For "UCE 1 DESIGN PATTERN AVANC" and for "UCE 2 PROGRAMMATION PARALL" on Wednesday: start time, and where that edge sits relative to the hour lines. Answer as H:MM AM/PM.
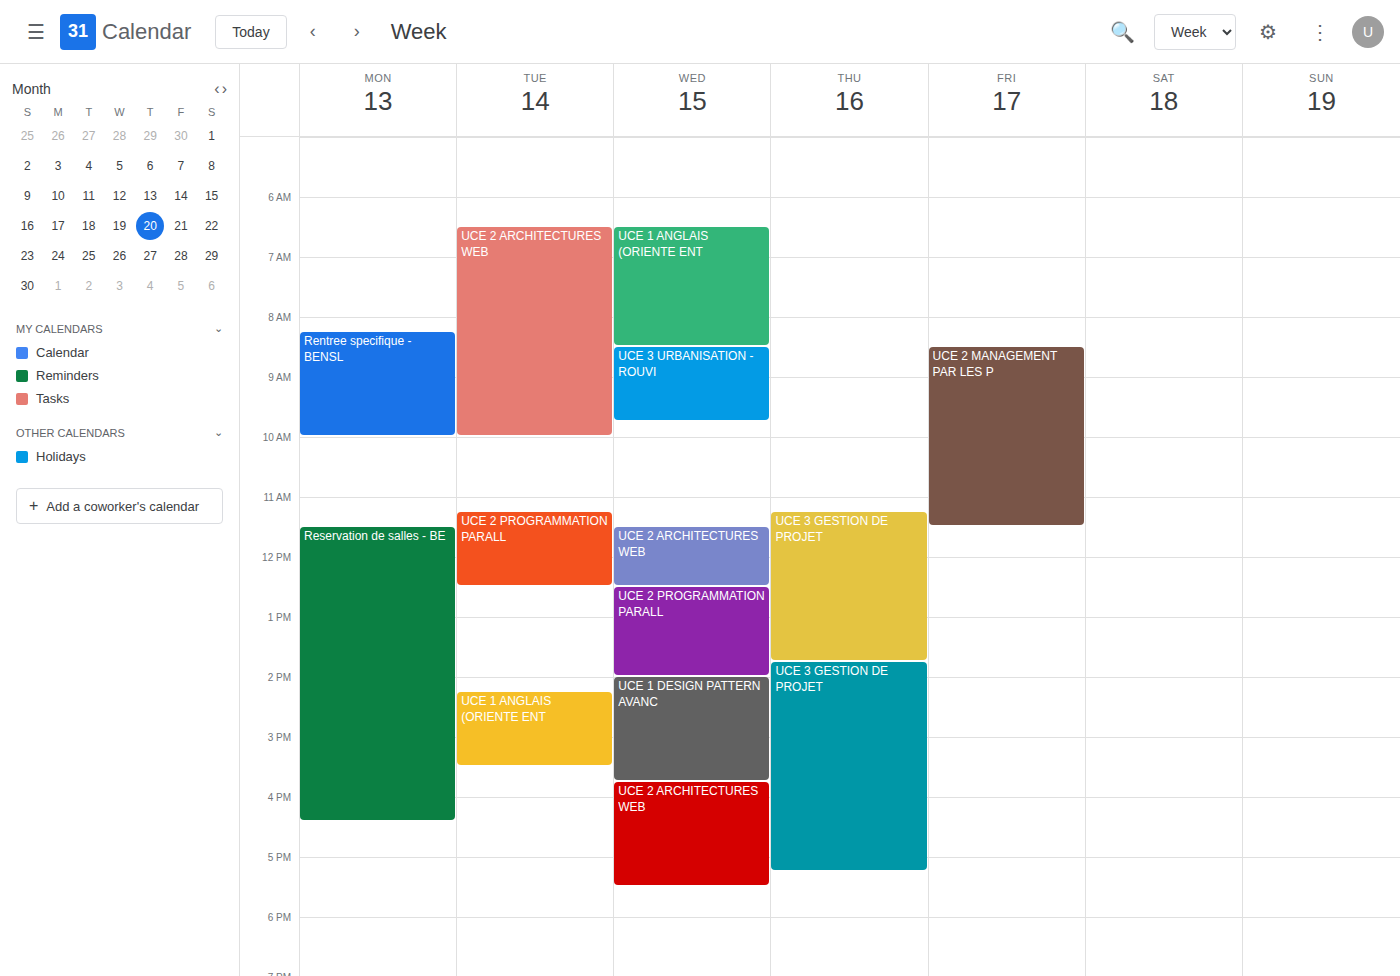
"UCE 1 DESIGN PATTERN AVANC": 2:00 PM, exactly on the 2 PM line. "UCE 2 PROGRAMMATION PARALL": 12:30 PM, halfway between the 12 PM and 1 PM lines.